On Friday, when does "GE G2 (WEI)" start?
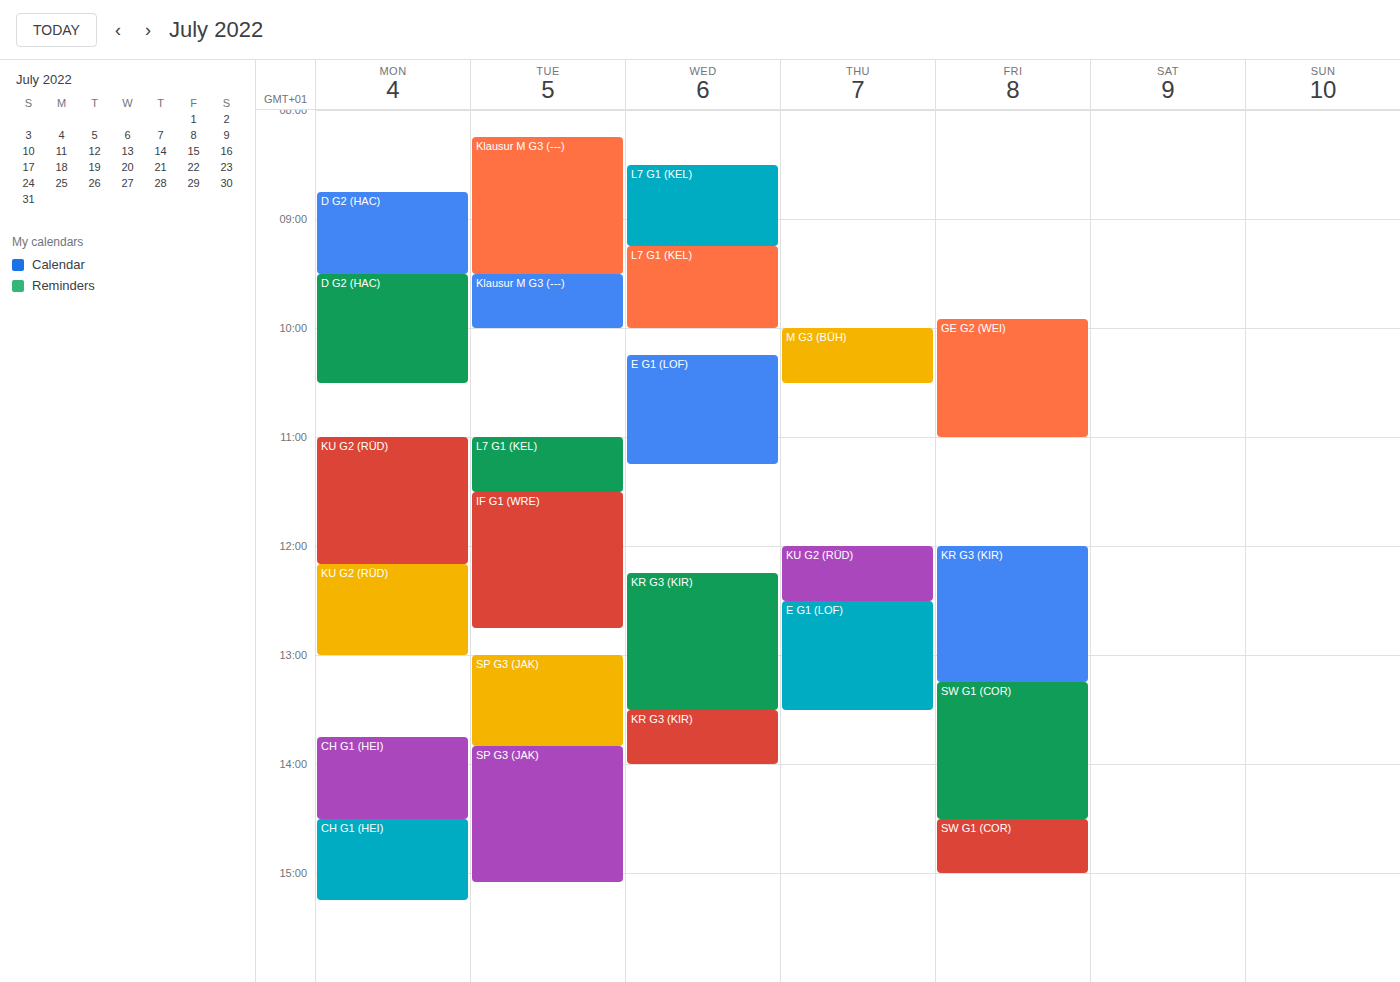
9:55 AM